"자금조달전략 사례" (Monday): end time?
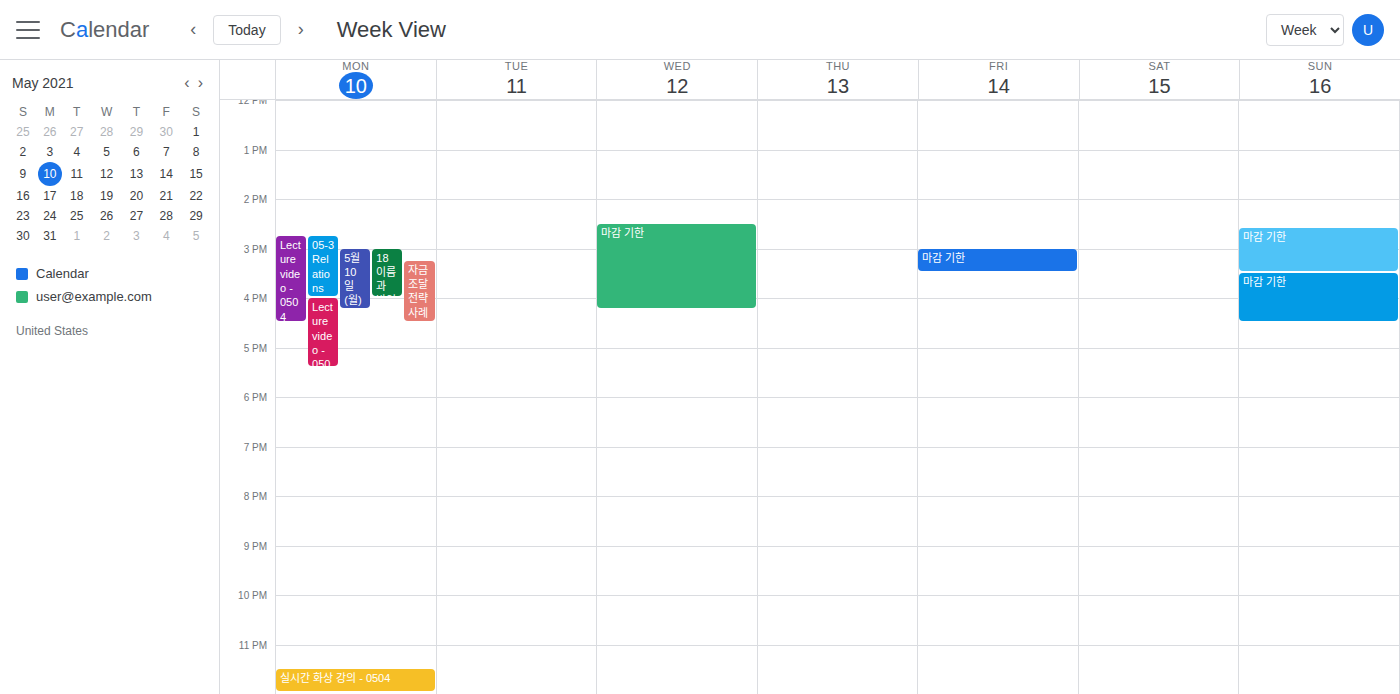
4:30 PM